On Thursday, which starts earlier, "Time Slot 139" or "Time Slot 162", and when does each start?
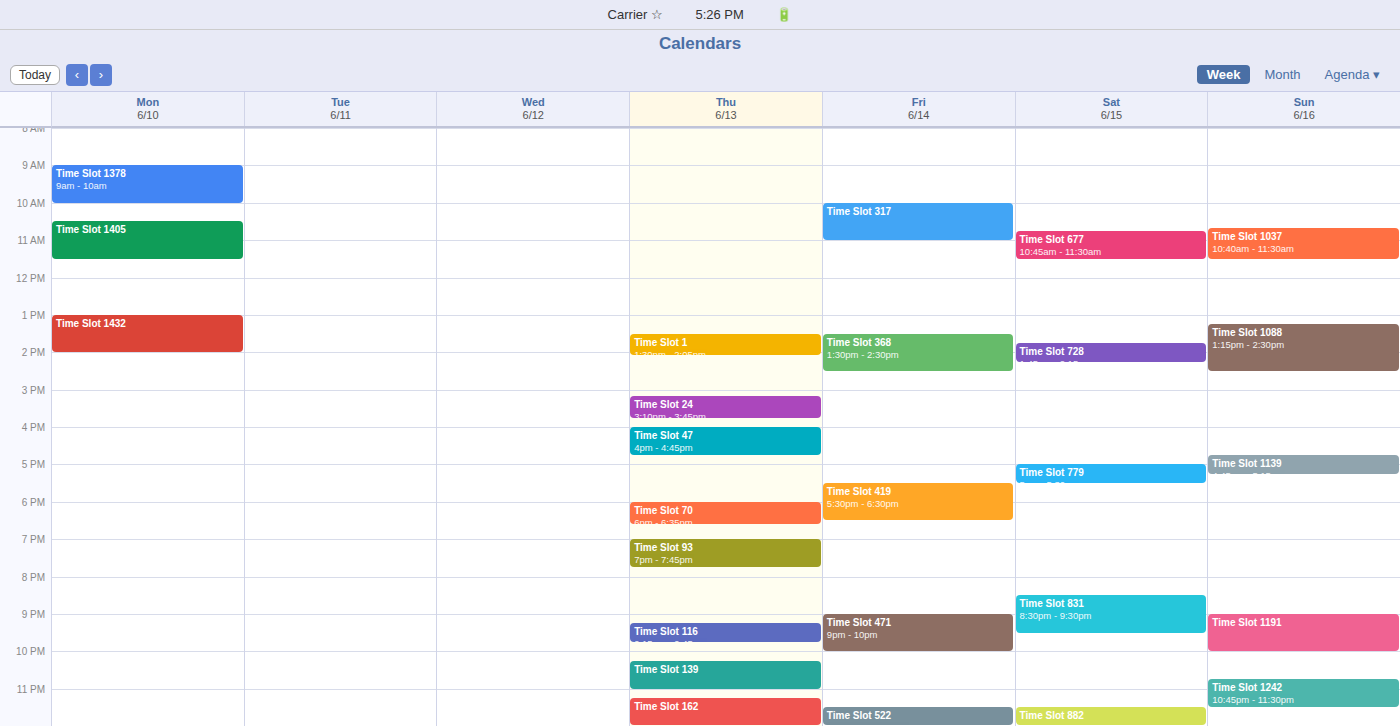
"Time Slot 139" 22:15; "Time Slot 162" 23:15.